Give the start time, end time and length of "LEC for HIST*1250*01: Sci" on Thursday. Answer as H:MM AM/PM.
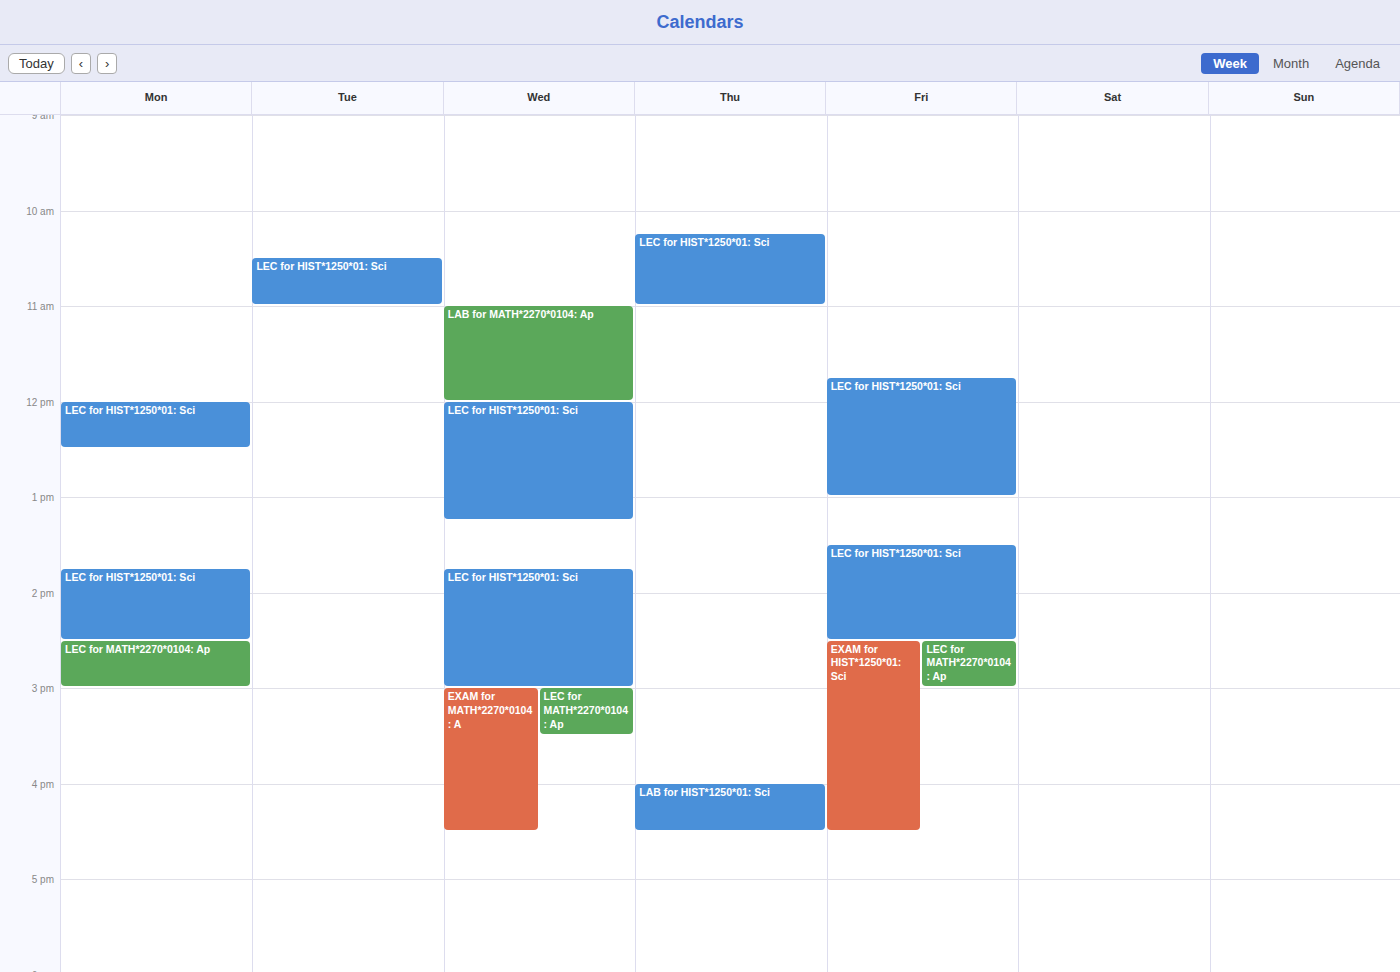
10:15 AM to 11:00 AM, 45 minutes